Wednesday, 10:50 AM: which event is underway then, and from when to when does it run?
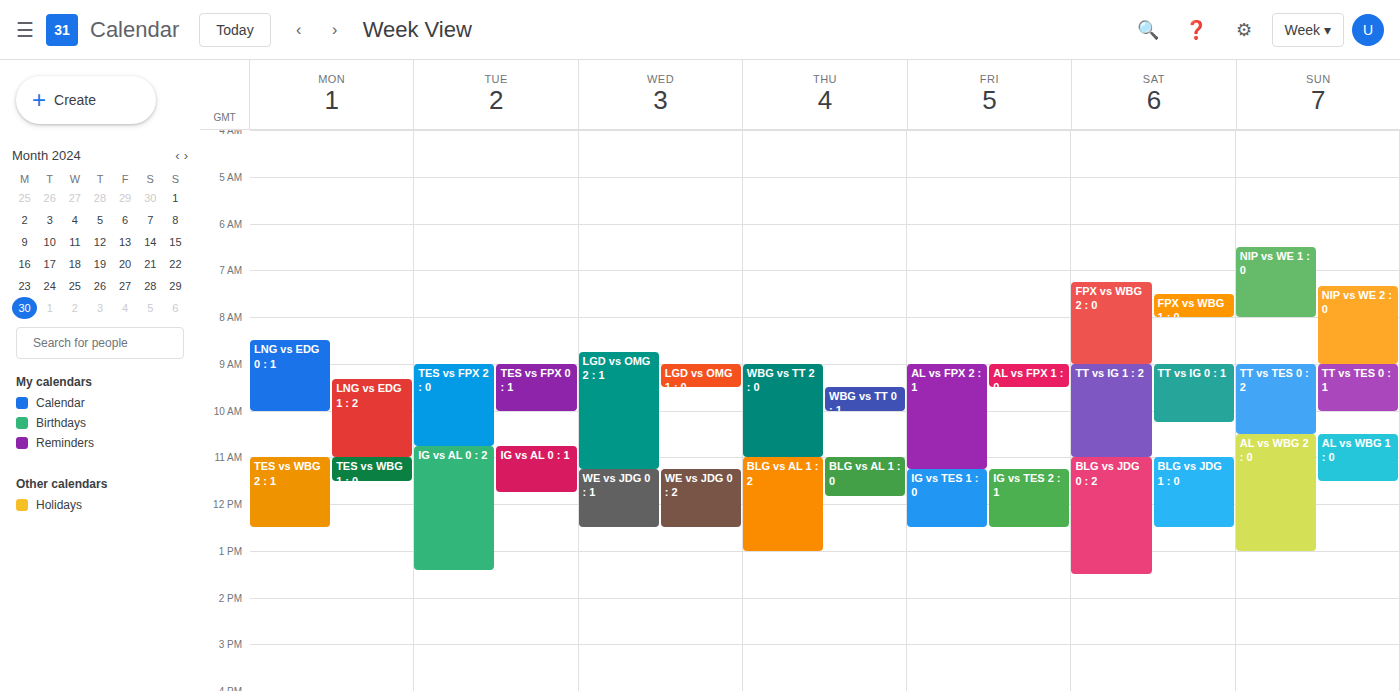
"LGD vs OMG 2 : 1", 8:45 AM to 11:15 AM